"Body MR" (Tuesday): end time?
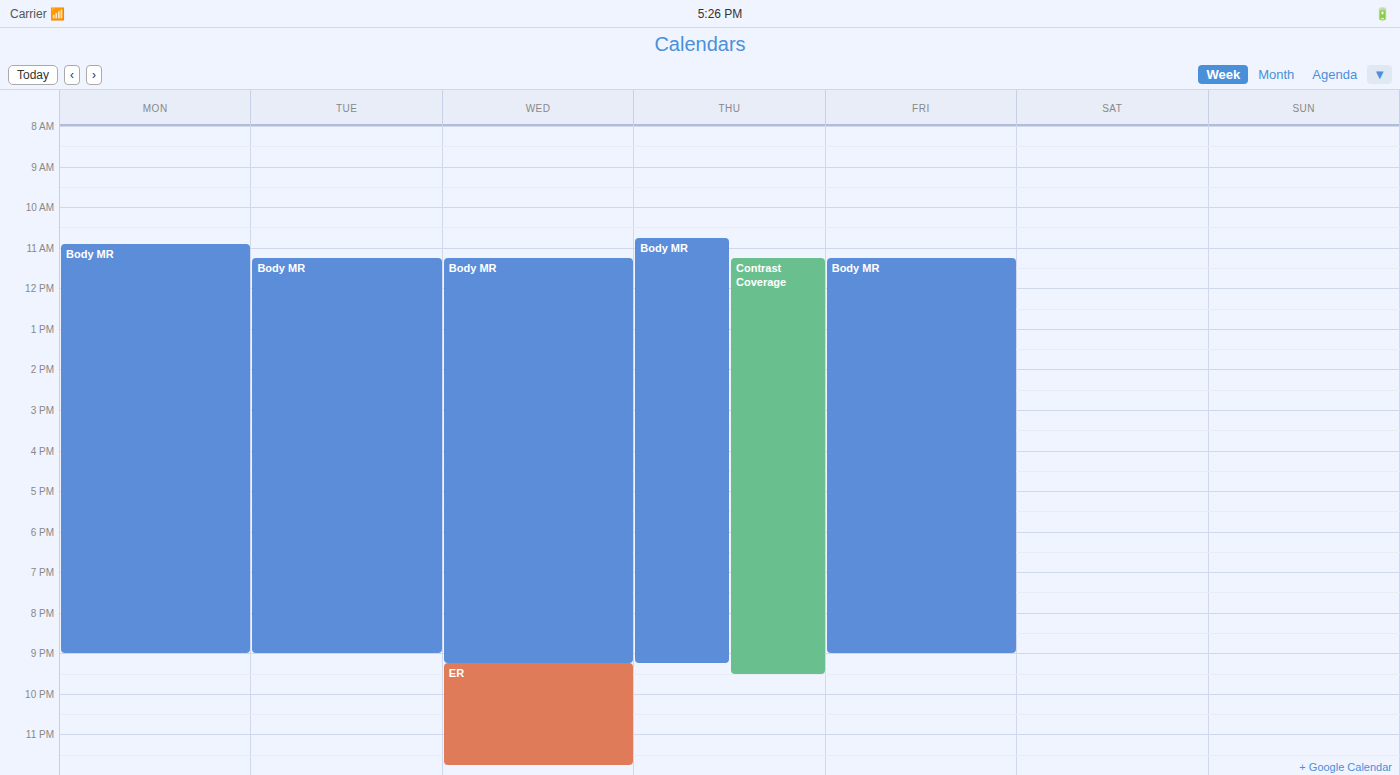
9:00 PM